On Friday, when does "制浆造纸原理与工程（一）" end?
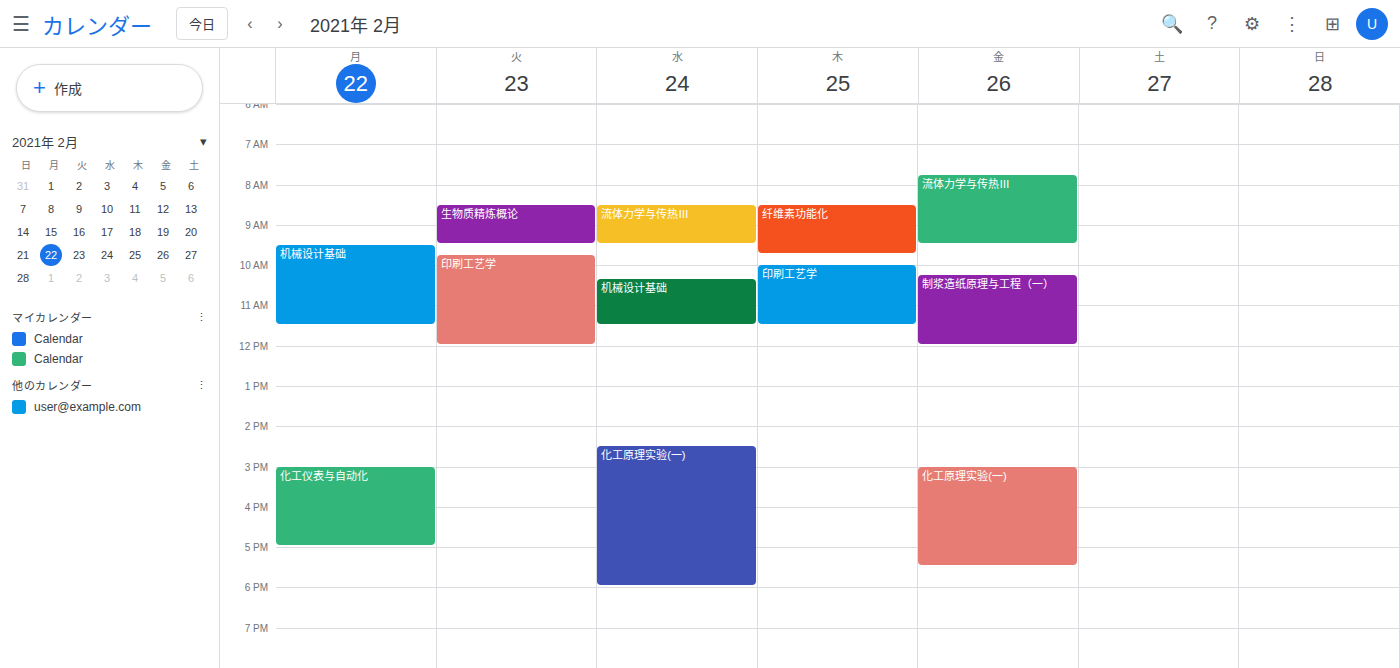
12:00 PM